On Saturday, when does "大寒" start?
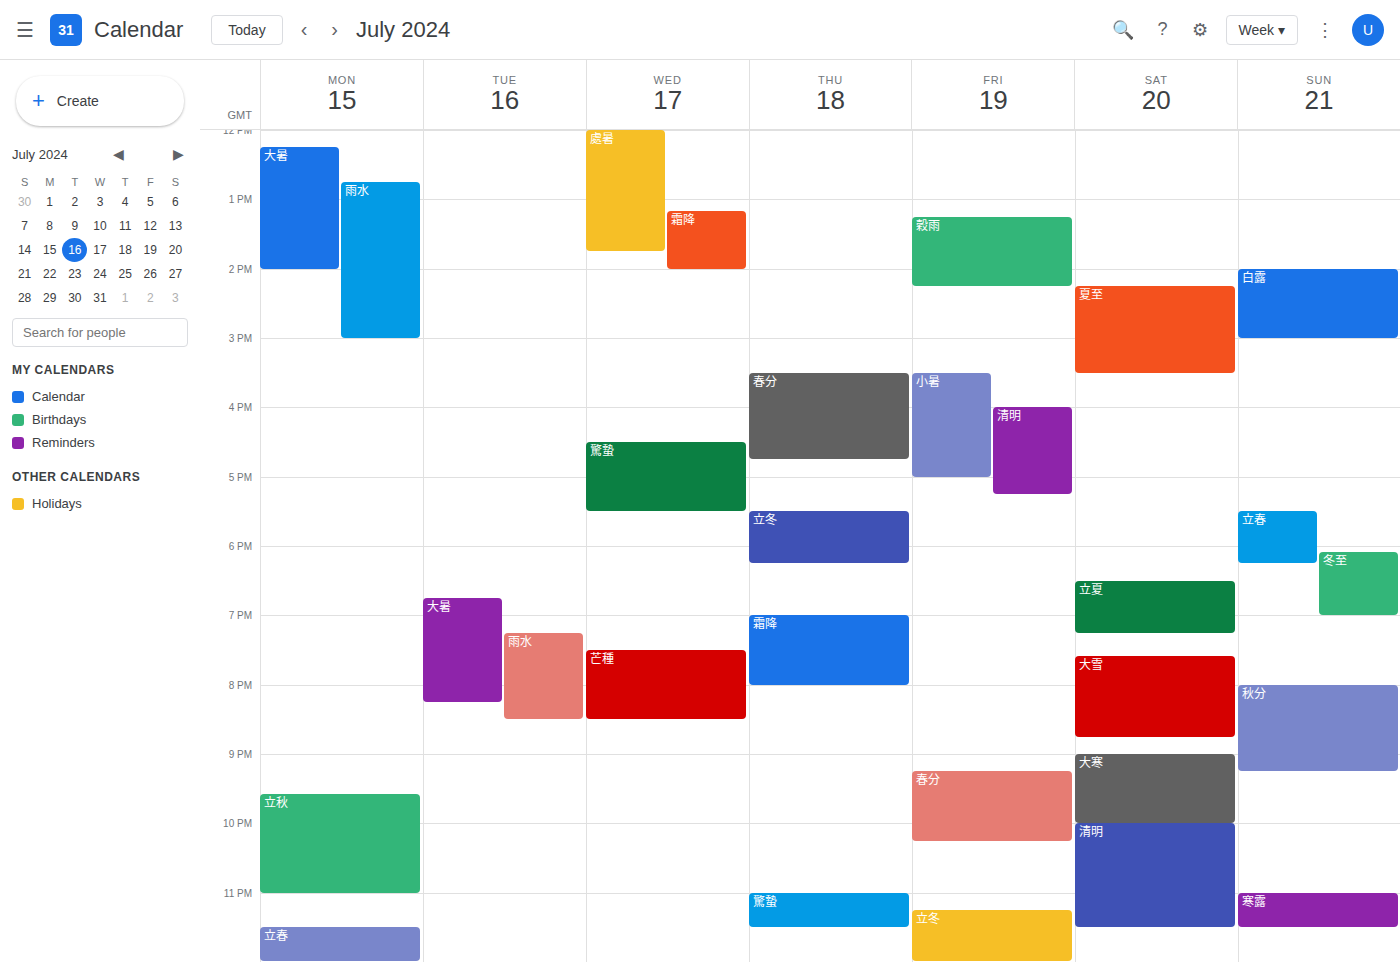
9:00 PM